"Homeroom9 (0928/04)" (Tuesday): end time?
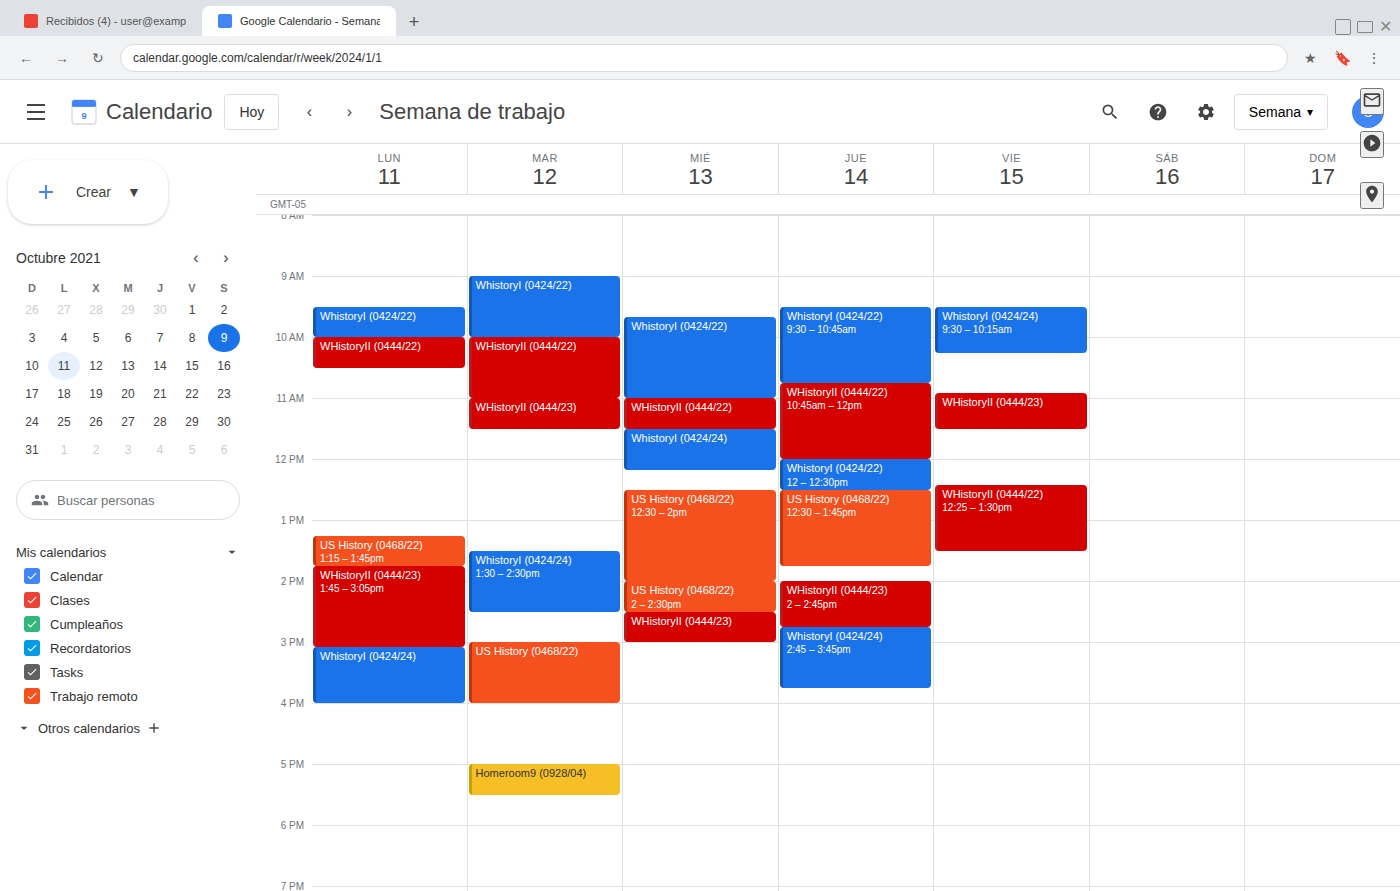
5:30 PM